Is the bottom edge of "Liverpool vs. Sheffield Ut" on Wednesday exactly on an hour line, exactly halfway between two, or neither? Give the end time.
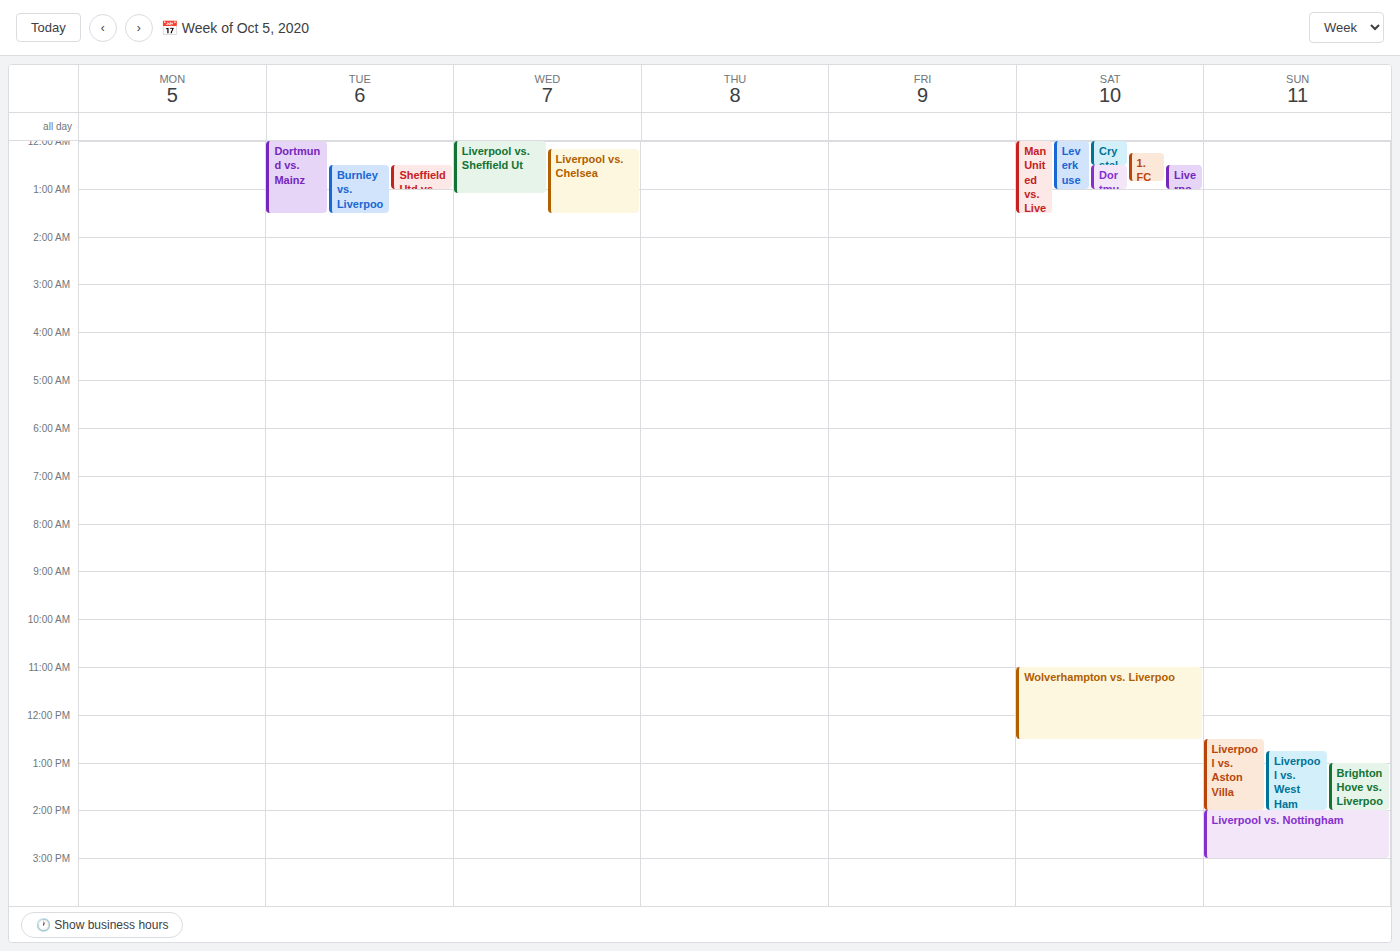
1:05 AM -- neither: 5 minutes below the 1 AM line and 55 minutes above the 2 AM line.